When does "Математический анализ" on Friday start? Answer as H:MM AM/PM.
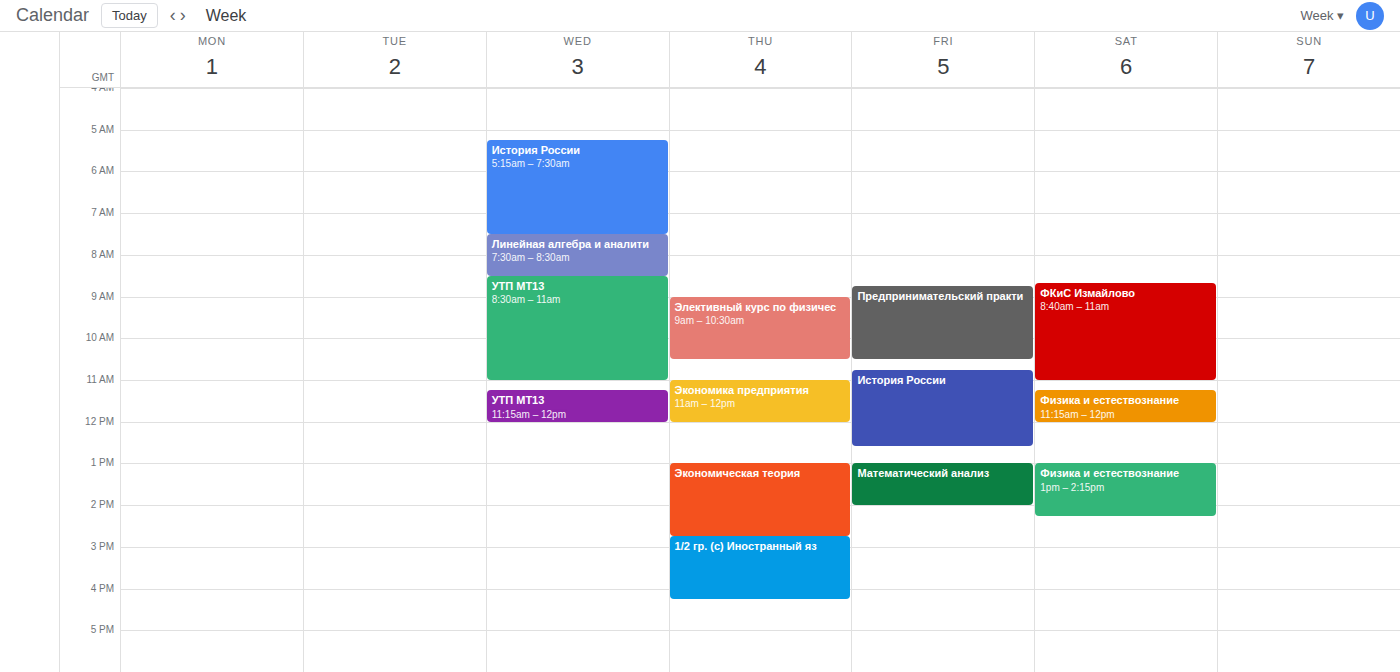
1:00 PM